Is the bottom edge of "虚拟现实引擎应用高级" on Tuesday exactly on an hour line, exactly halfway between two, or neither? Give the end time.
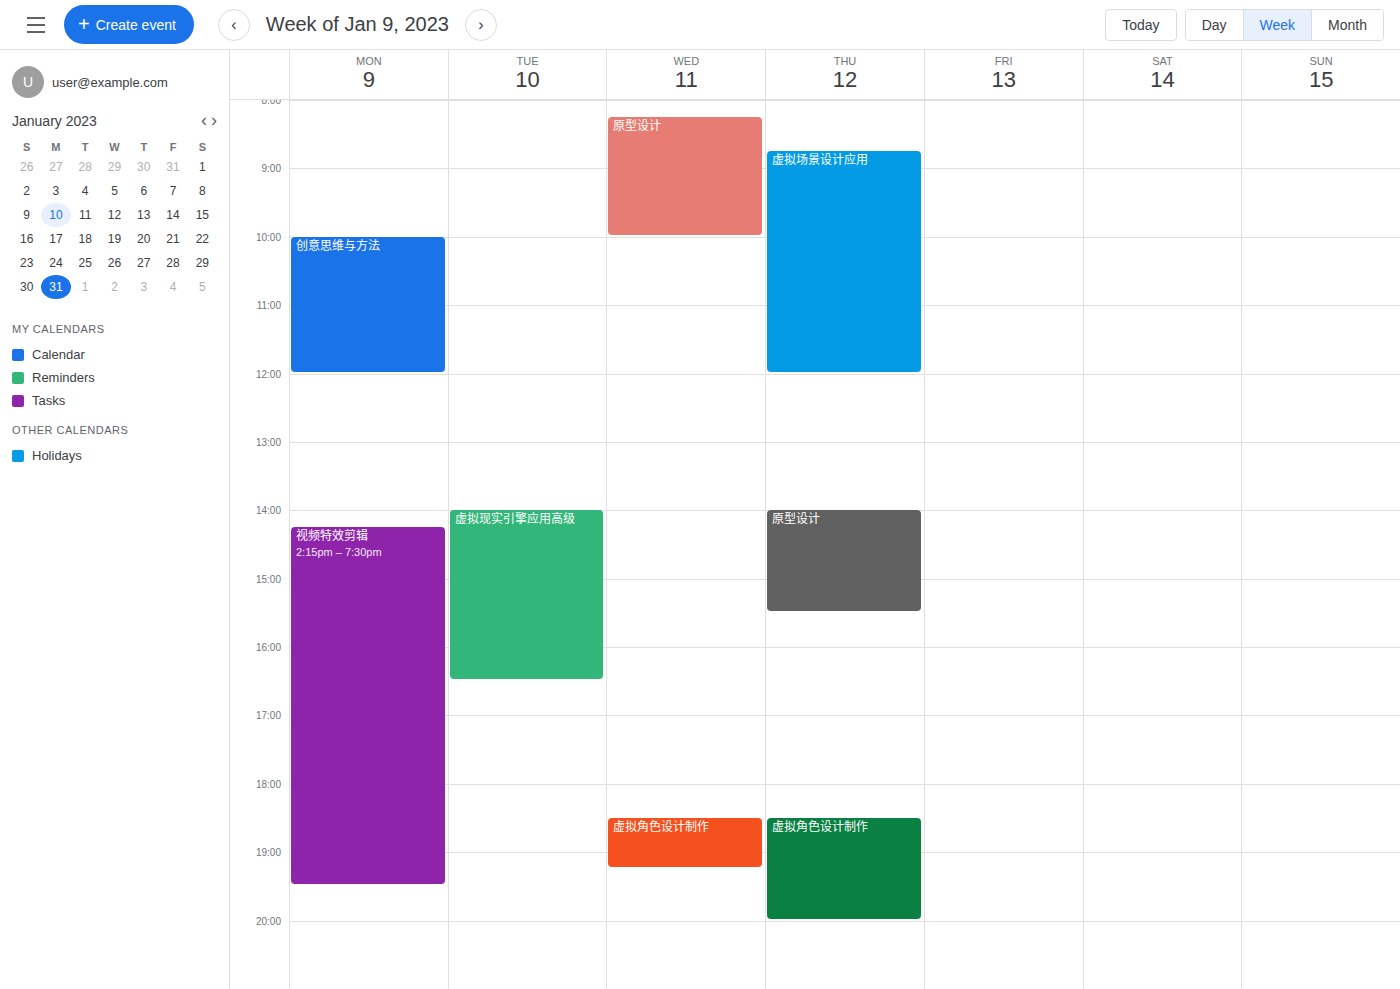
4:30 PM -- halfway between the 4 PM and 5 PM lines.